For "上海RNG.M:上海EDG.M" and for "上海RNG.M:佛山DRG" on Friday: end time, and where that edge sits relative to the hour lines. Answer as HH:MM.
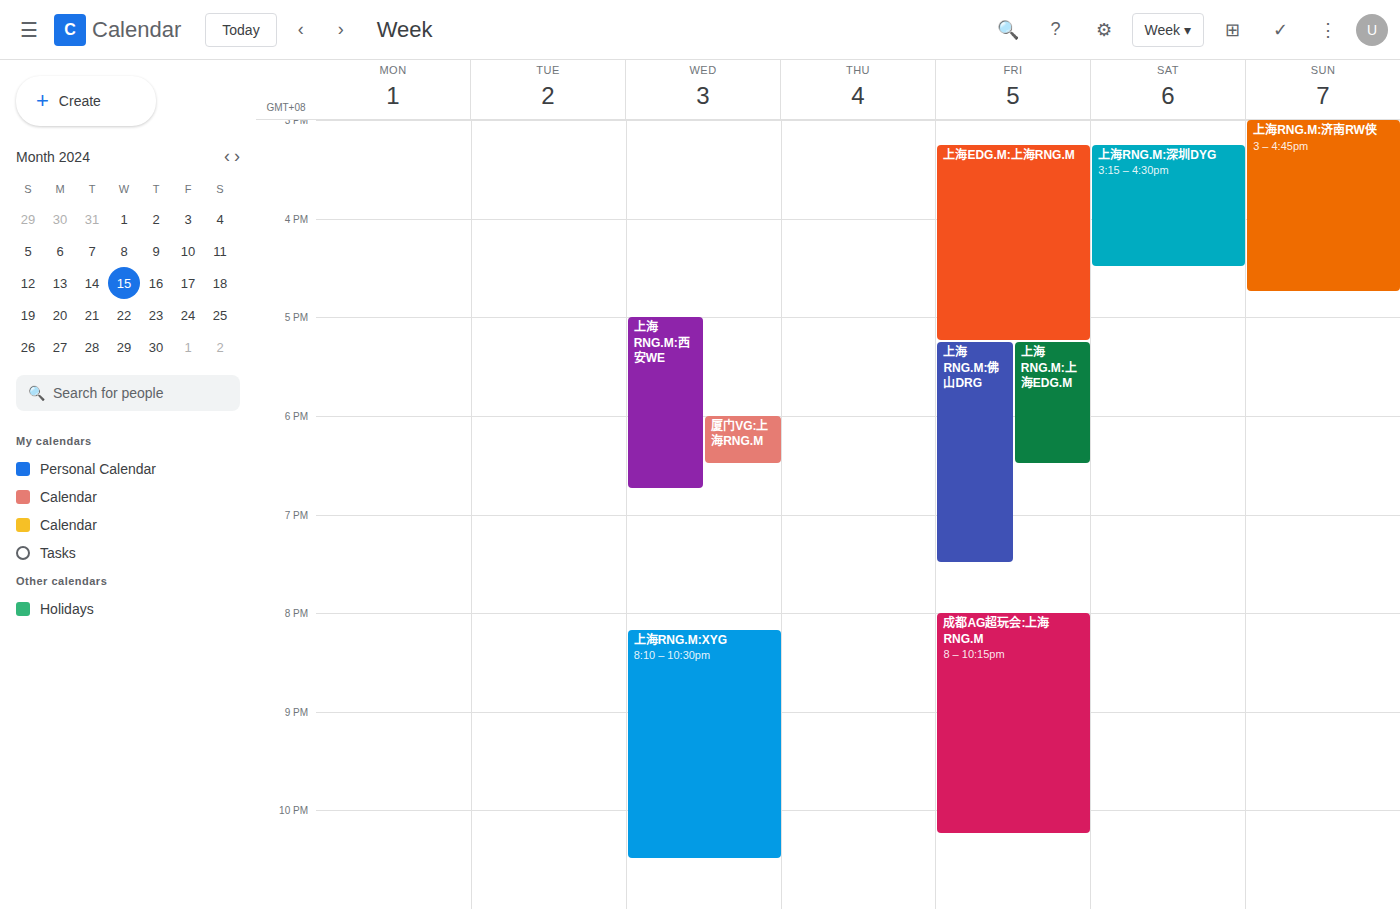
"上海RNG.M:上海EDG.M": 18:30, halfway between the 18:00 and 19:00 lines. "上海RNG.M:佛山DRG": 19:30, halfway between the 19:00 and 20:00 lines.